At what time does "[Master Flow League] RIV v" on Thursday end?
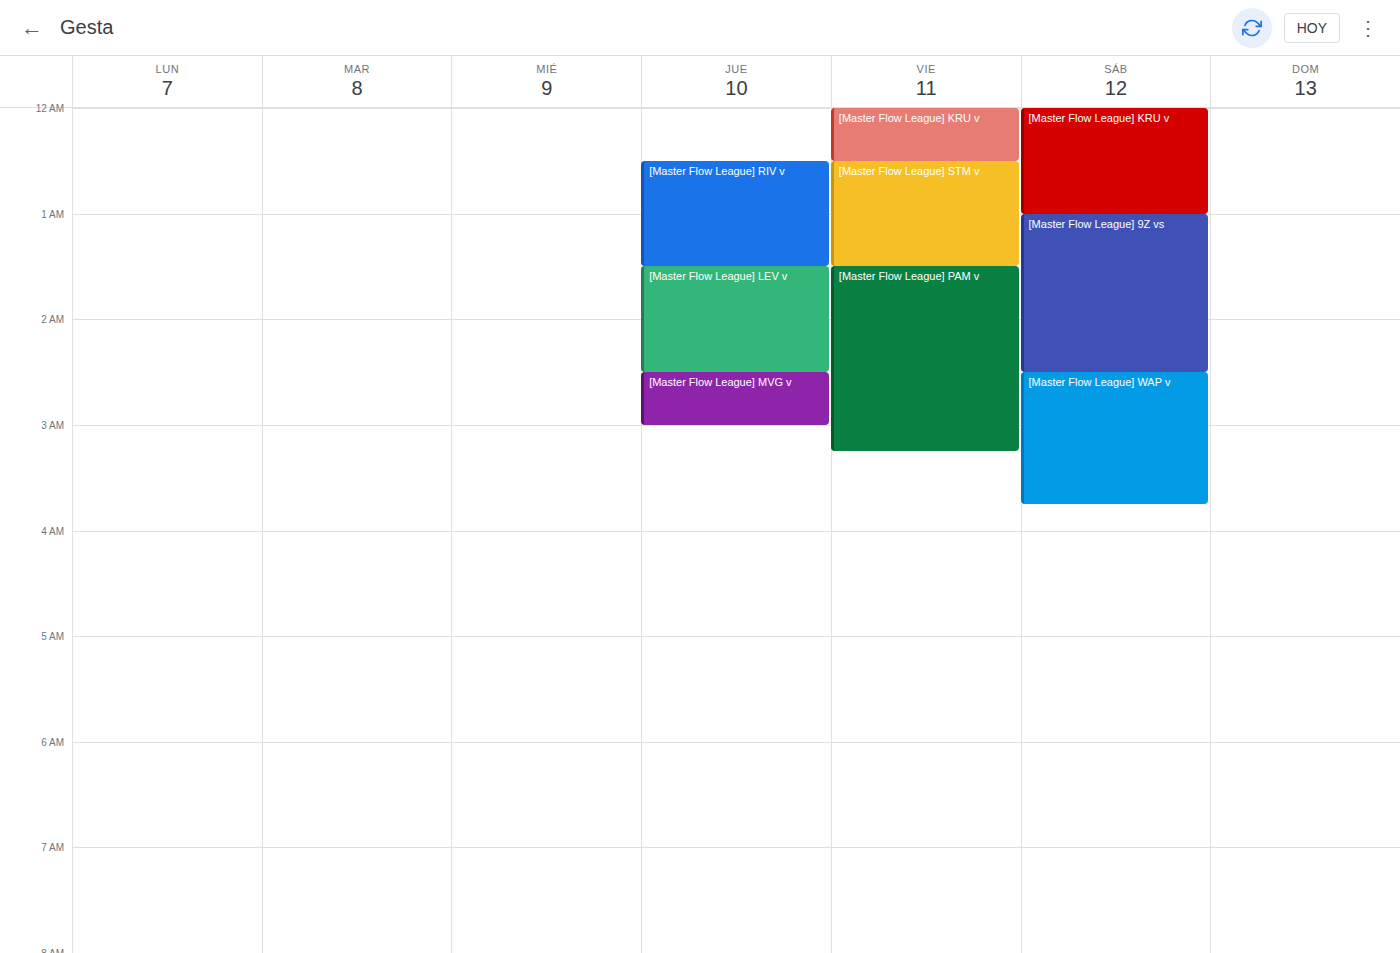
1:30 AM